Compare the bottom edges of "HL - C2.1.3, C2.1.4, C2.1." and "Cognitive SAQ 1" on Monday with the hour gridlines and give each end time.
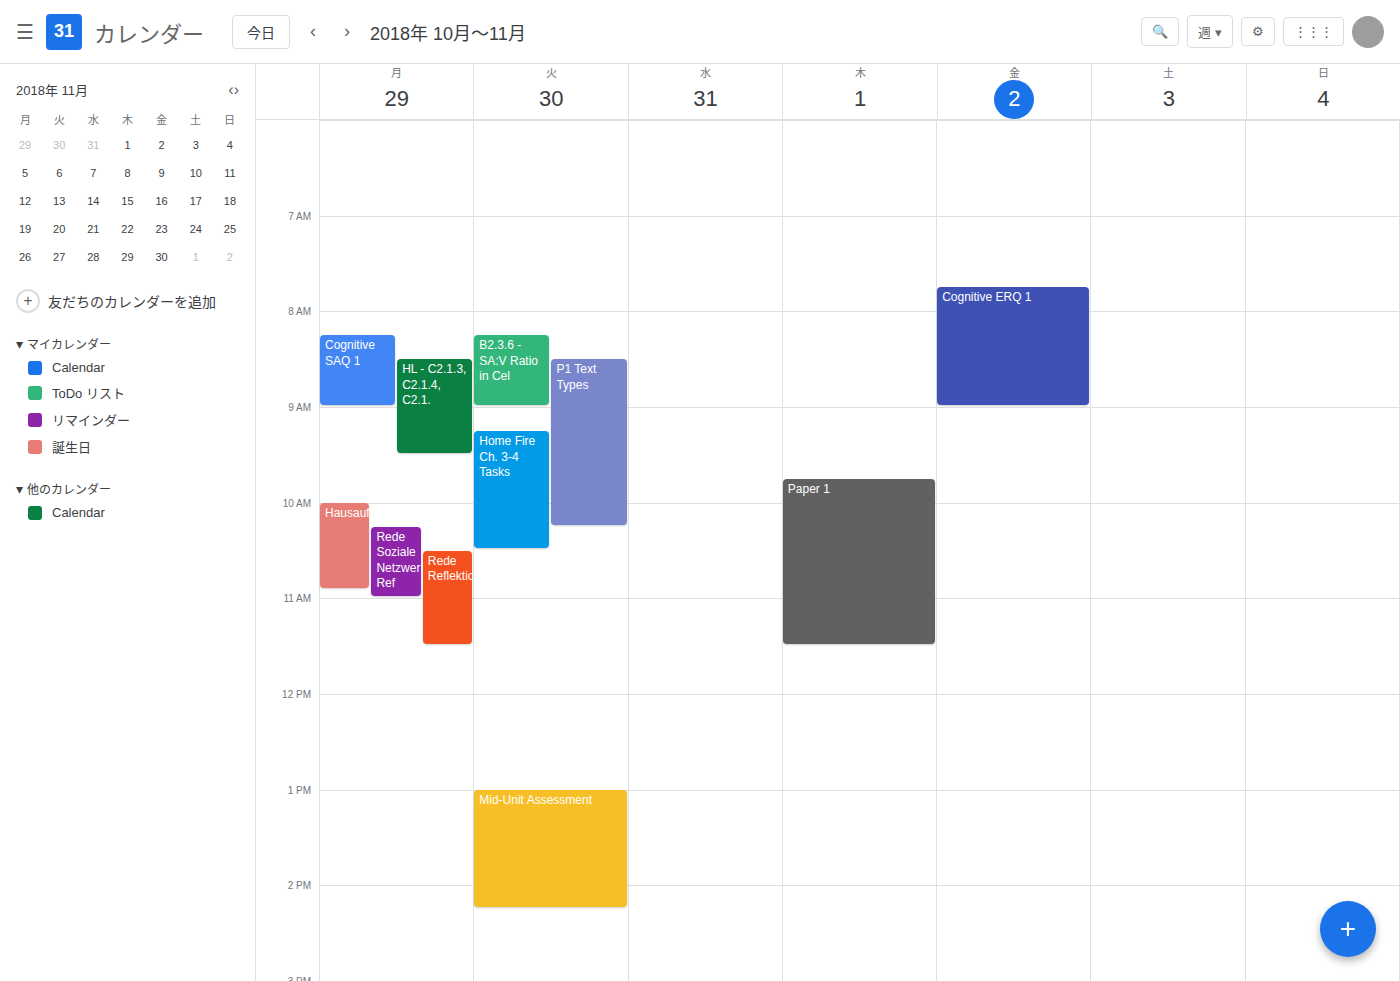
"HL - C2.1.3, C2.1.4, C2.1.": 9:30 AM, halfway between the 9 AM and 10 AM lines. "Cognitive SAQ 1": 9:00 AM, exactly on the 9 AM line.